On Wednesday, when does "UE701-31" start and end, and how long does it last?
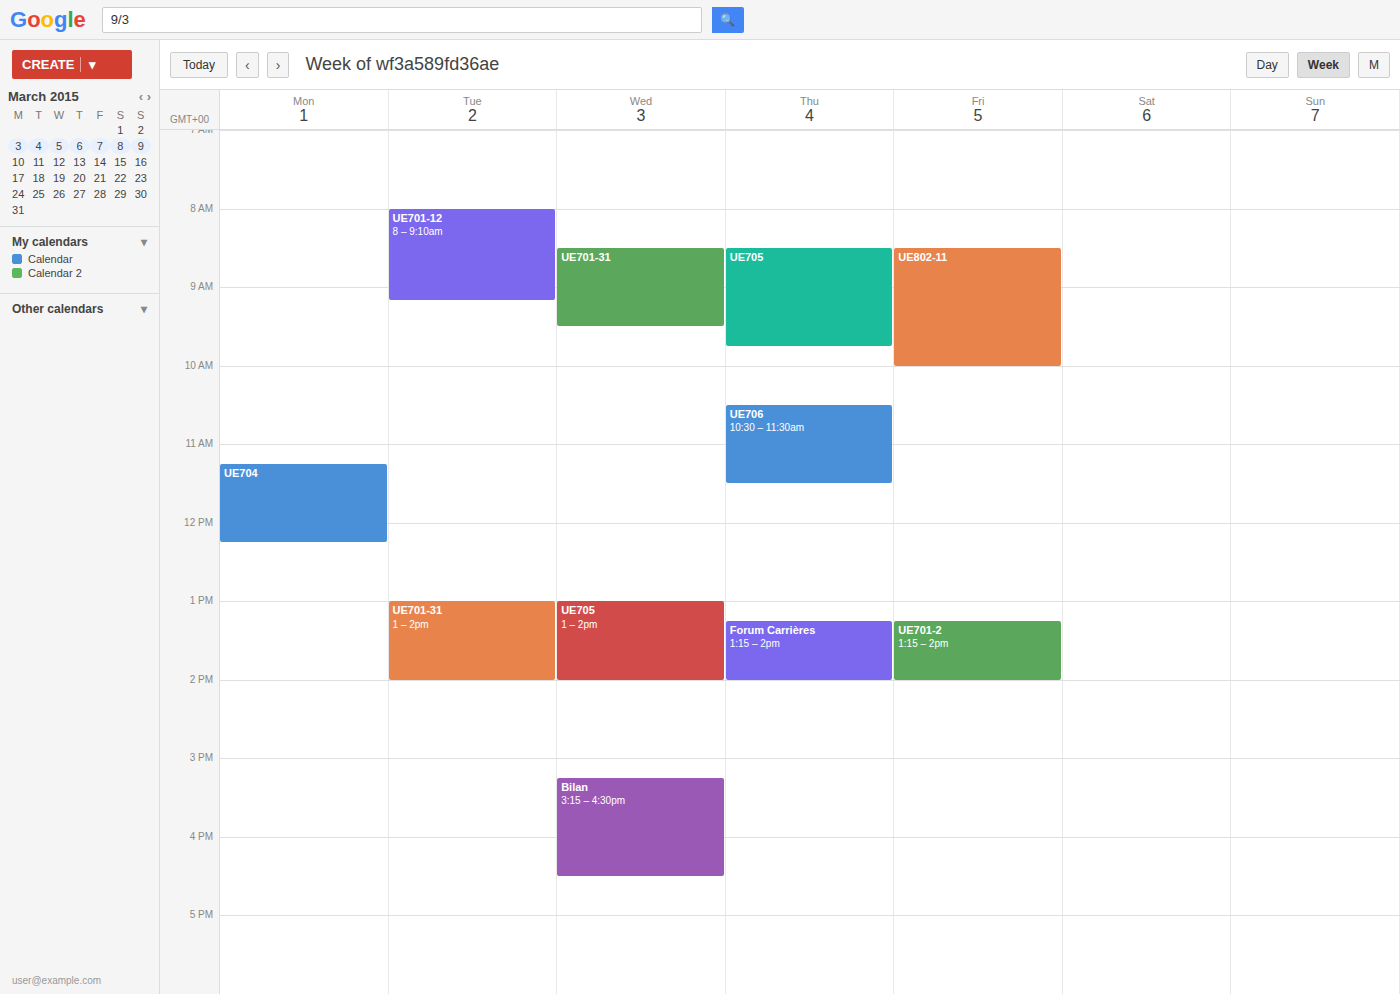
8:30 AM to 9:30 AM, 1 hour